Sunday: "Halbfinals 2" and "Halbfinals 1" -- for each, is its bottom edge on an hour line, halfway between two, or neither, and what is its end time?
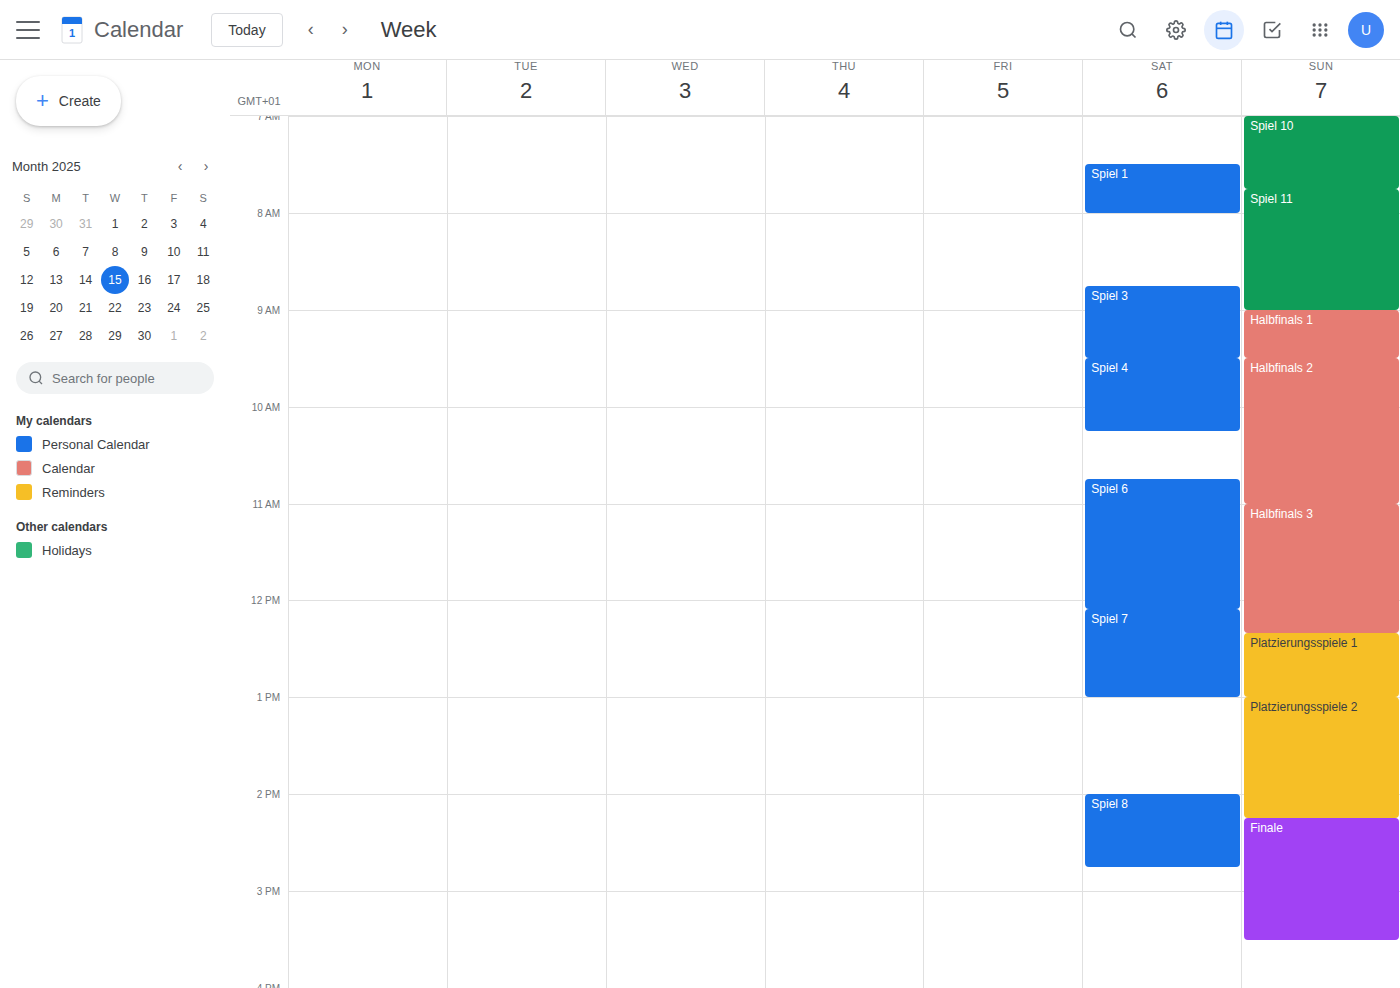
"Halbfinals 2": 11:00 AM, exactly on the 11 AM line. "Halbfinals 1": 9:30 AM, halfway between the 9 AM and 10 AM lines.